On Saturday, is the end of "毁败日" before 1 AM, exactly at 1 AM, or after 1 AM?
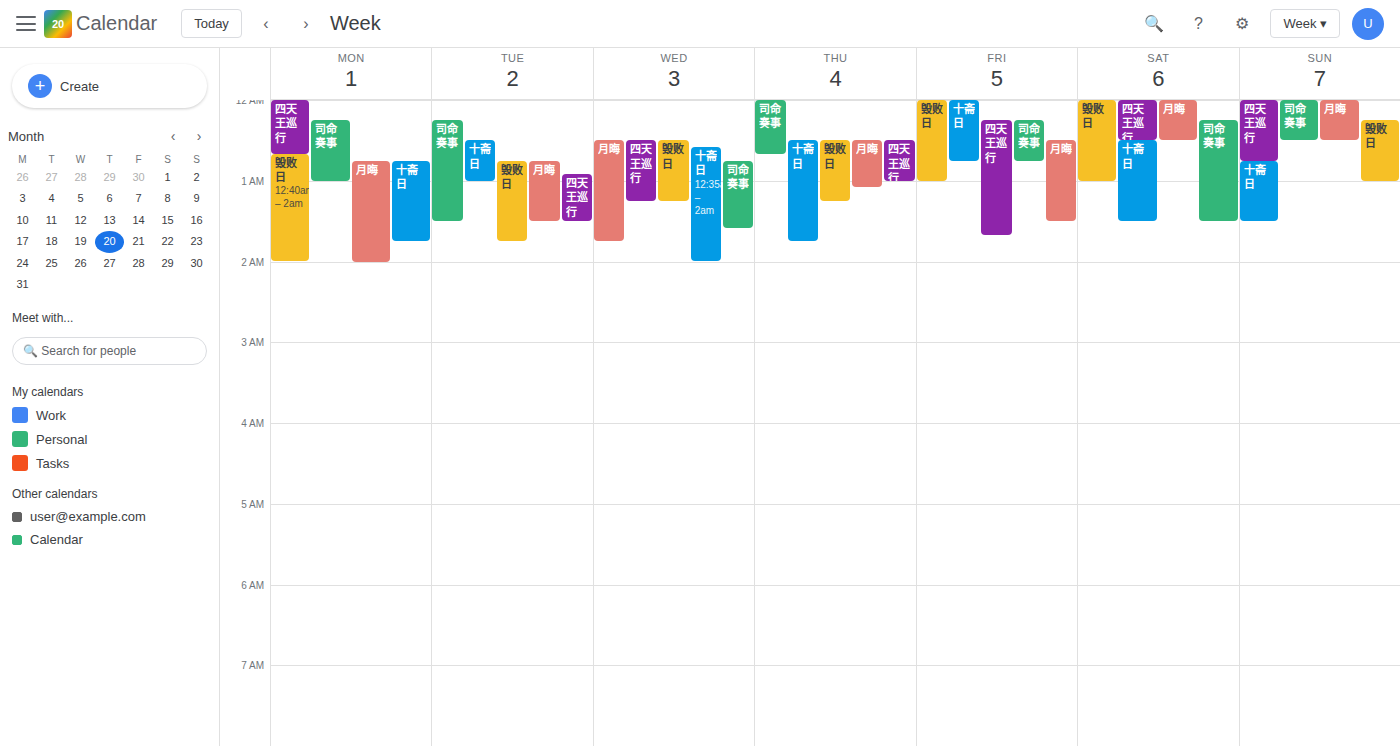
1:00 AM -- exactly at 1 AM, on the 1 AM line.